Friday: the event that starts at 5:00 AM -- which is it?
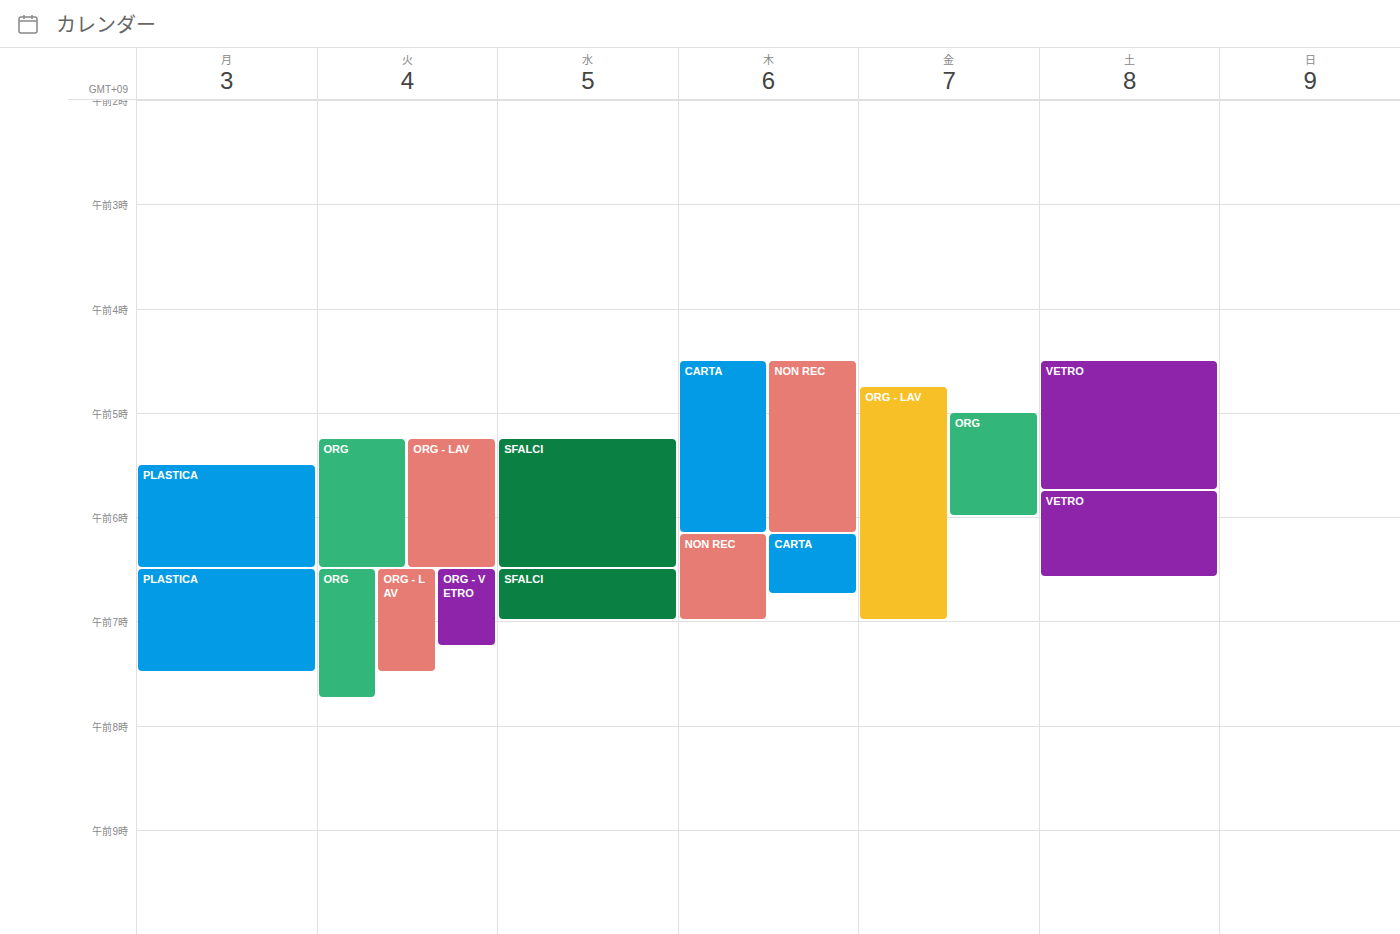
"ORG"